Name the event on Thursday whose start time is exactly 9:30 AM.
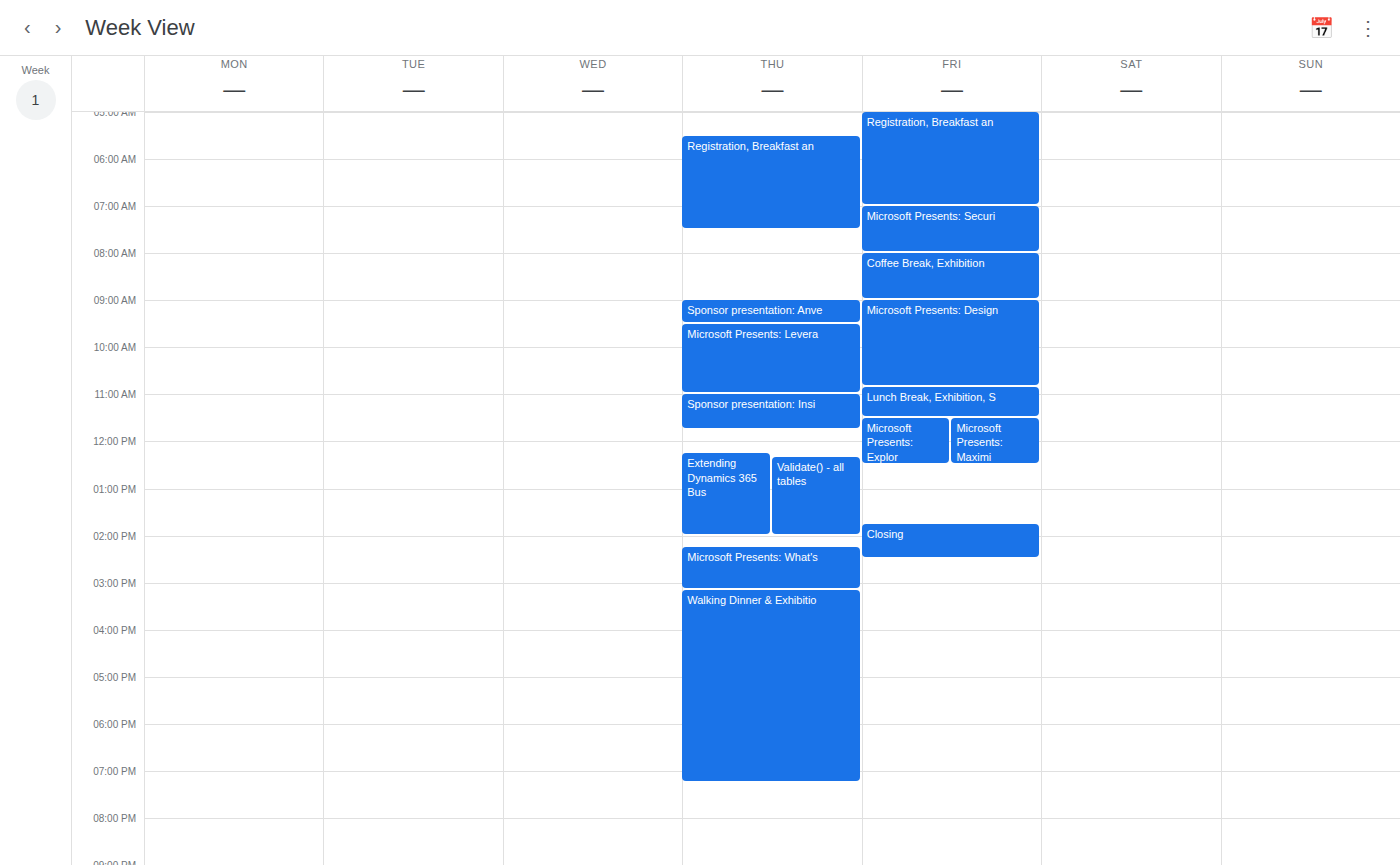
"Microsoft Presents: Levera"